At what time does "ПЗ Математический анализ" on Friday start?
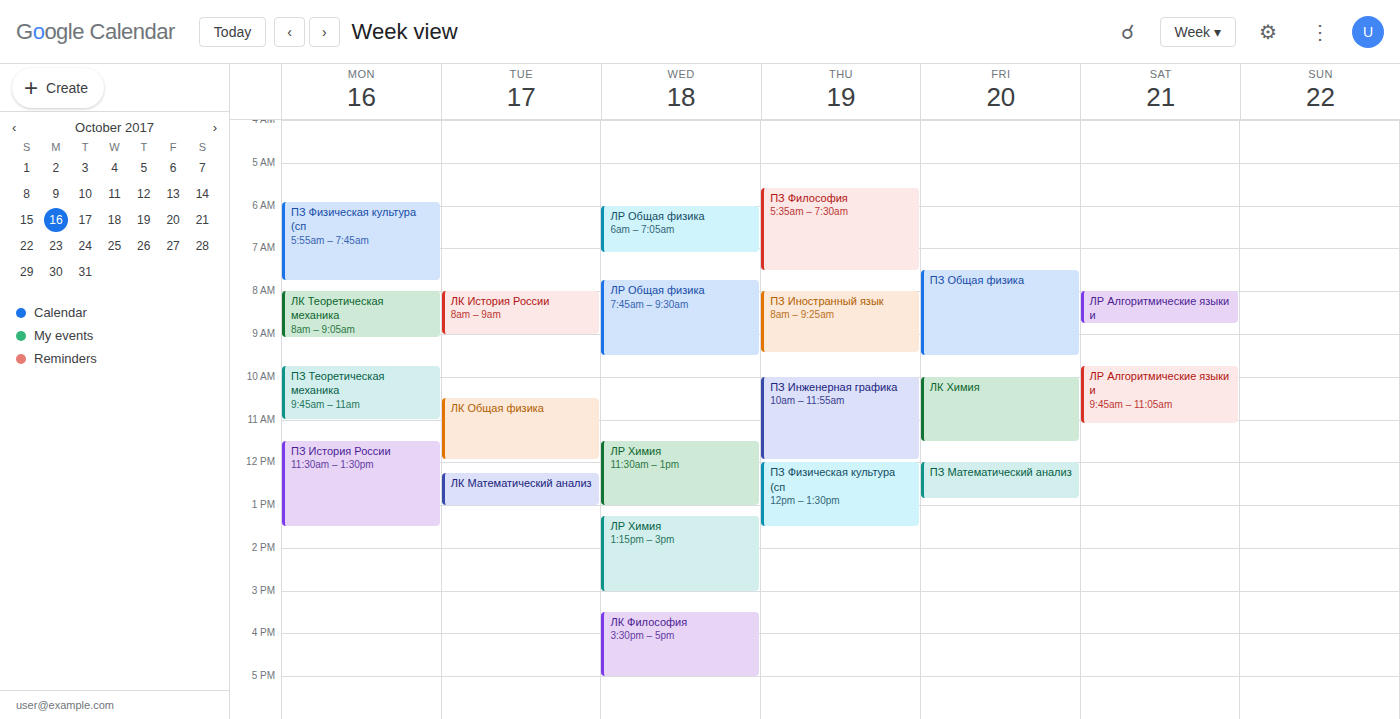
12:00 PM